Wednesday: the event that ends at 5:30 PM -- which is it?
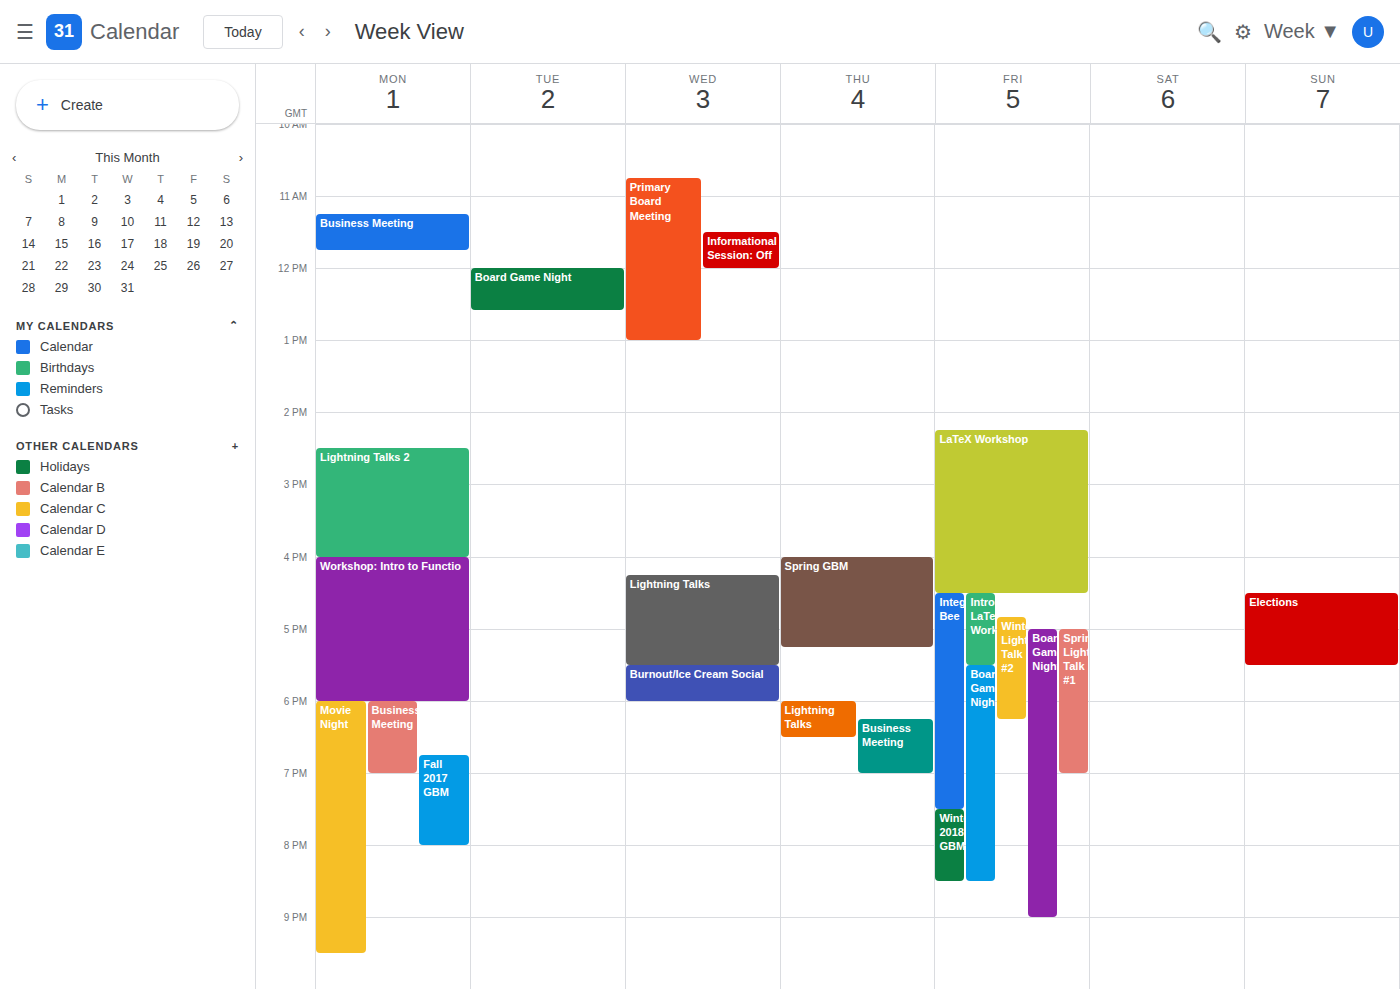
"Lightning Talks"